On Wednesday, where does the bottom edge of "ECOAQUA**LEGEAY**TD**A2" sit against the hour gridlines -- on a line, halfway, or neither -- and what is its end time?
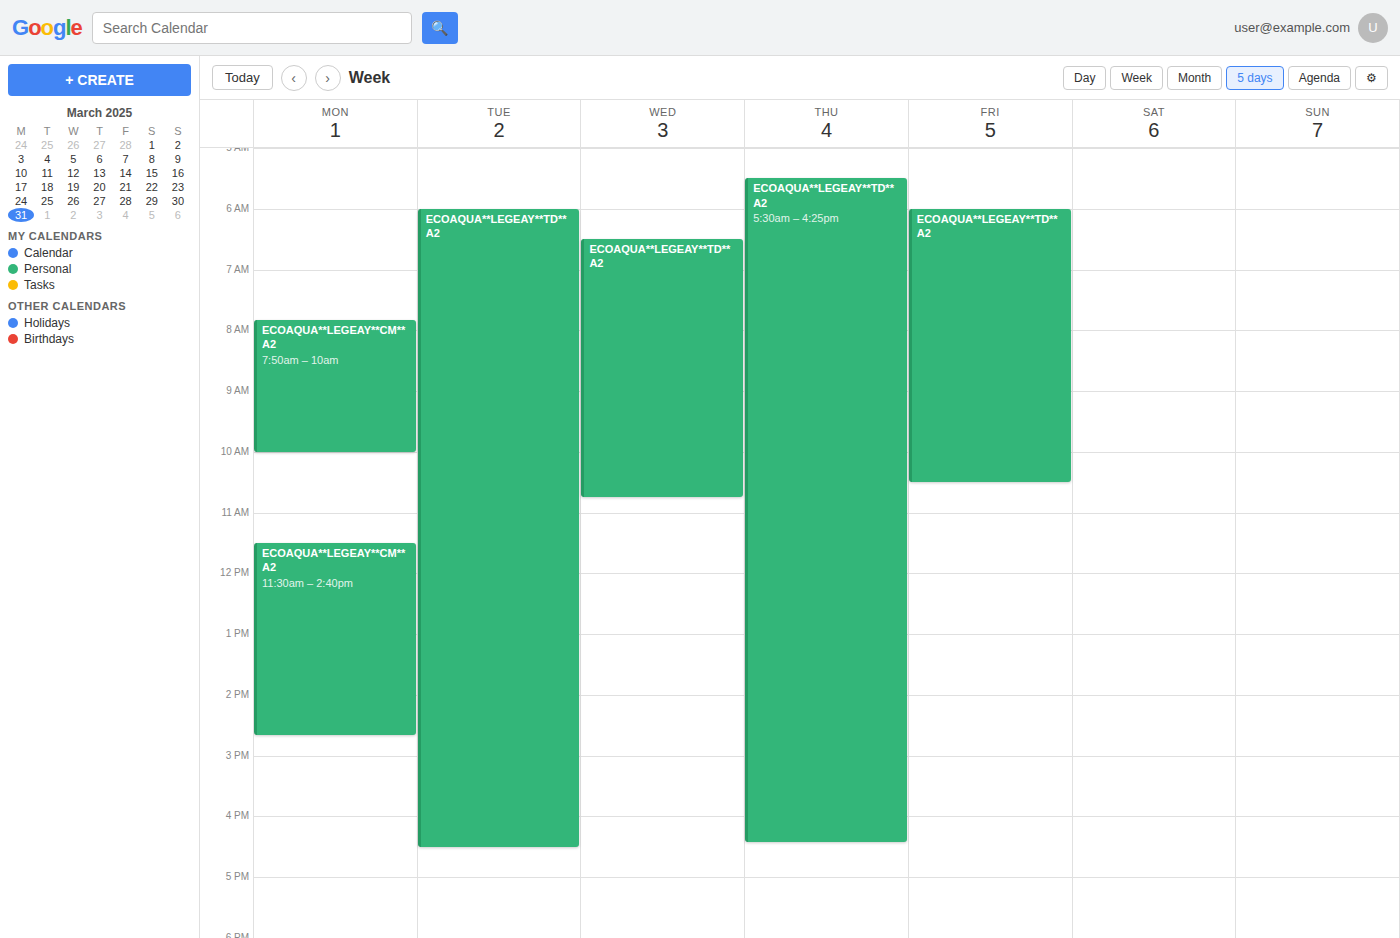
10:45 AM -- neither: three quarters of the way from the 10 AM line to the 11 AM line.